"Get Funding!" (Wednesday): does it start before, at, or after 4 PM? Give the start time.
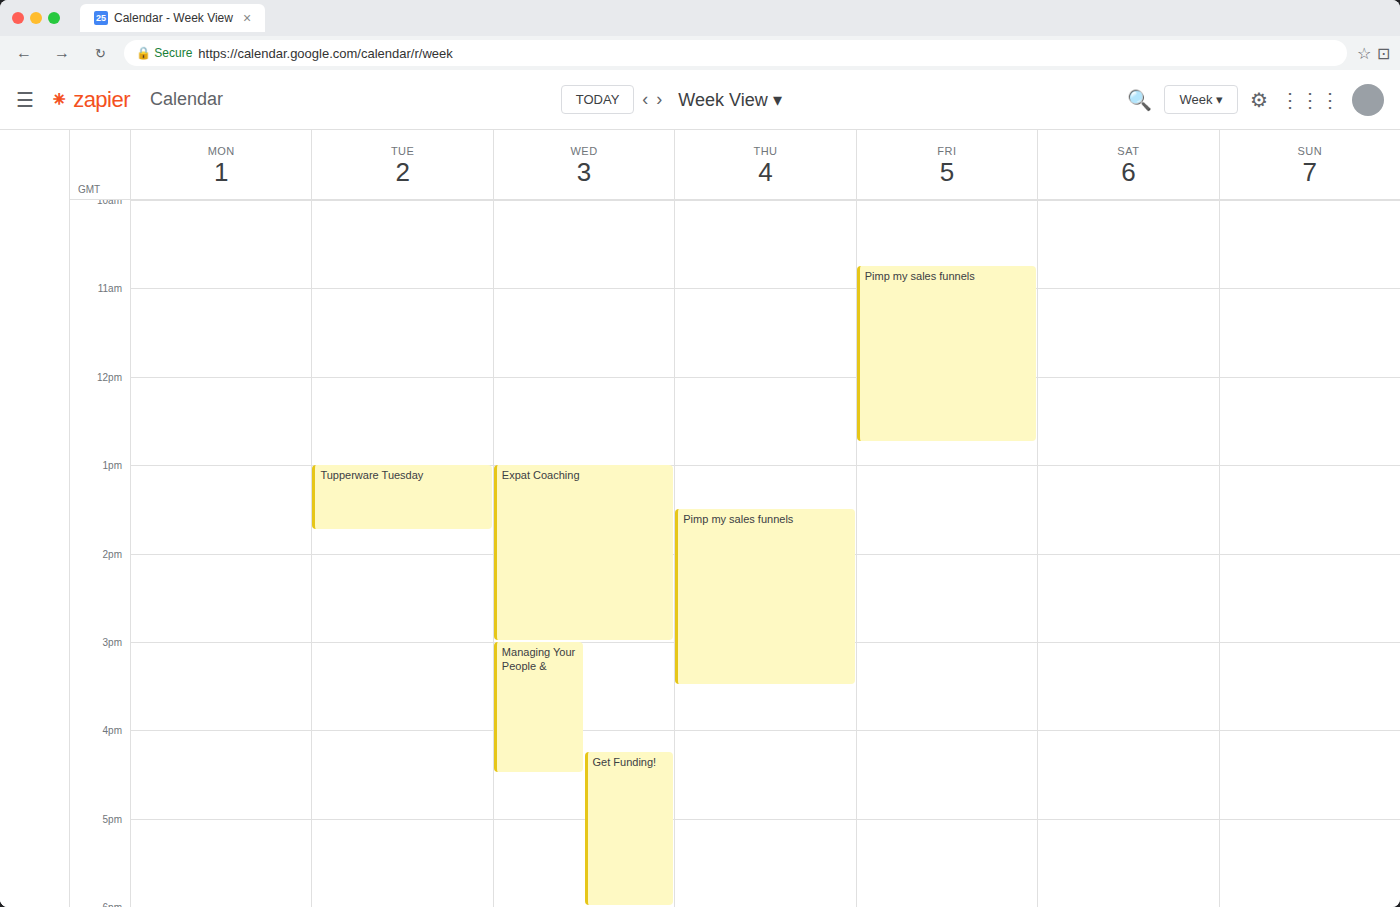
4:15 PM -- after 4 PM, 15 minutes below the 4 PM line.